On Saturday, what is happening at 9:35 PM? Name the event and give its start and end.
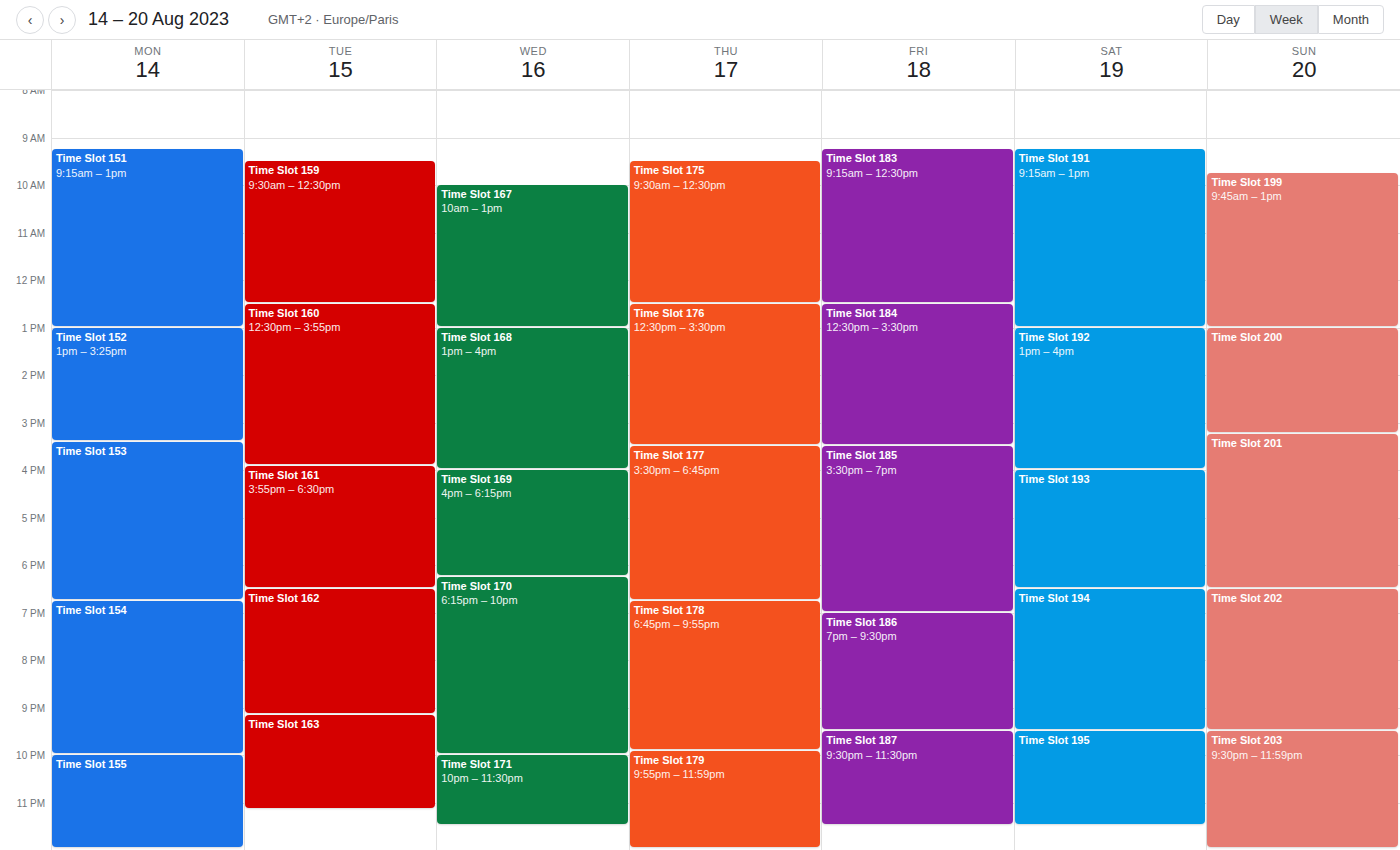
"Time Slot 195", 9:30 PM to 11:30 PM